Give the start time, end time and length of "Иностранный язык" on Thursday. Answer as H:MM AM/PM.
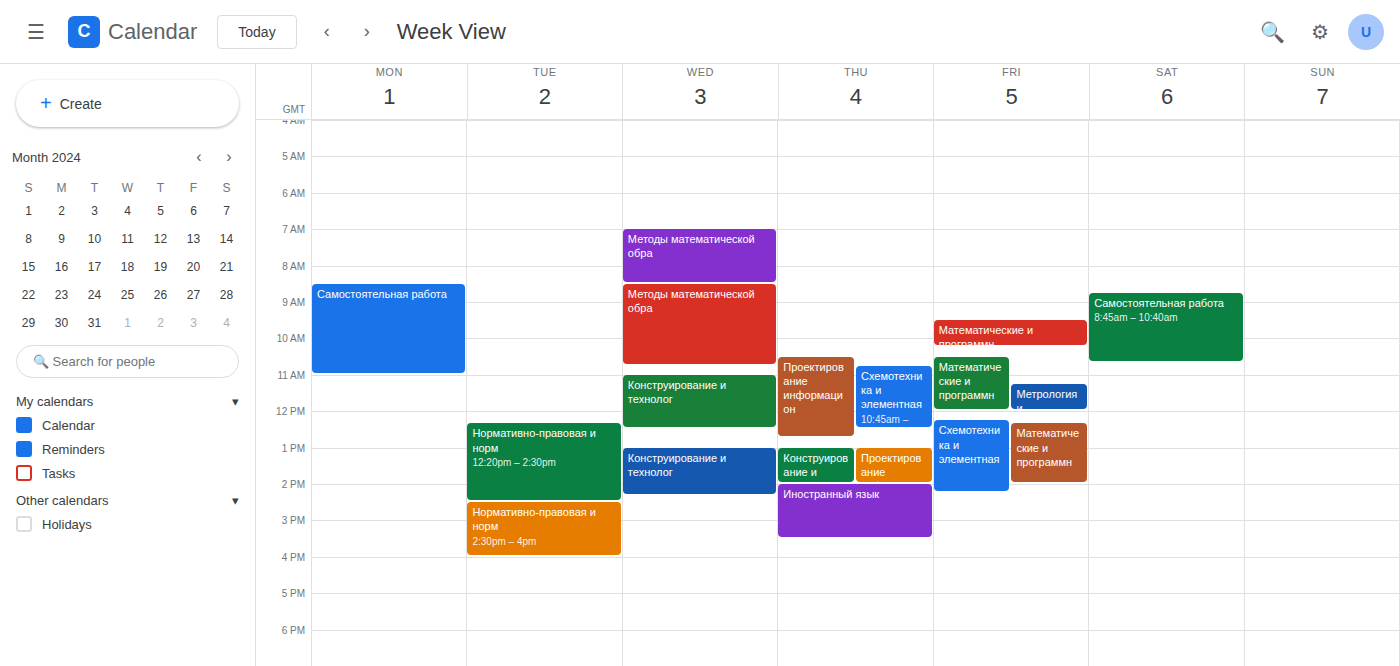
2:00 PM to 3:30 PM, 1 hour 30 minutes